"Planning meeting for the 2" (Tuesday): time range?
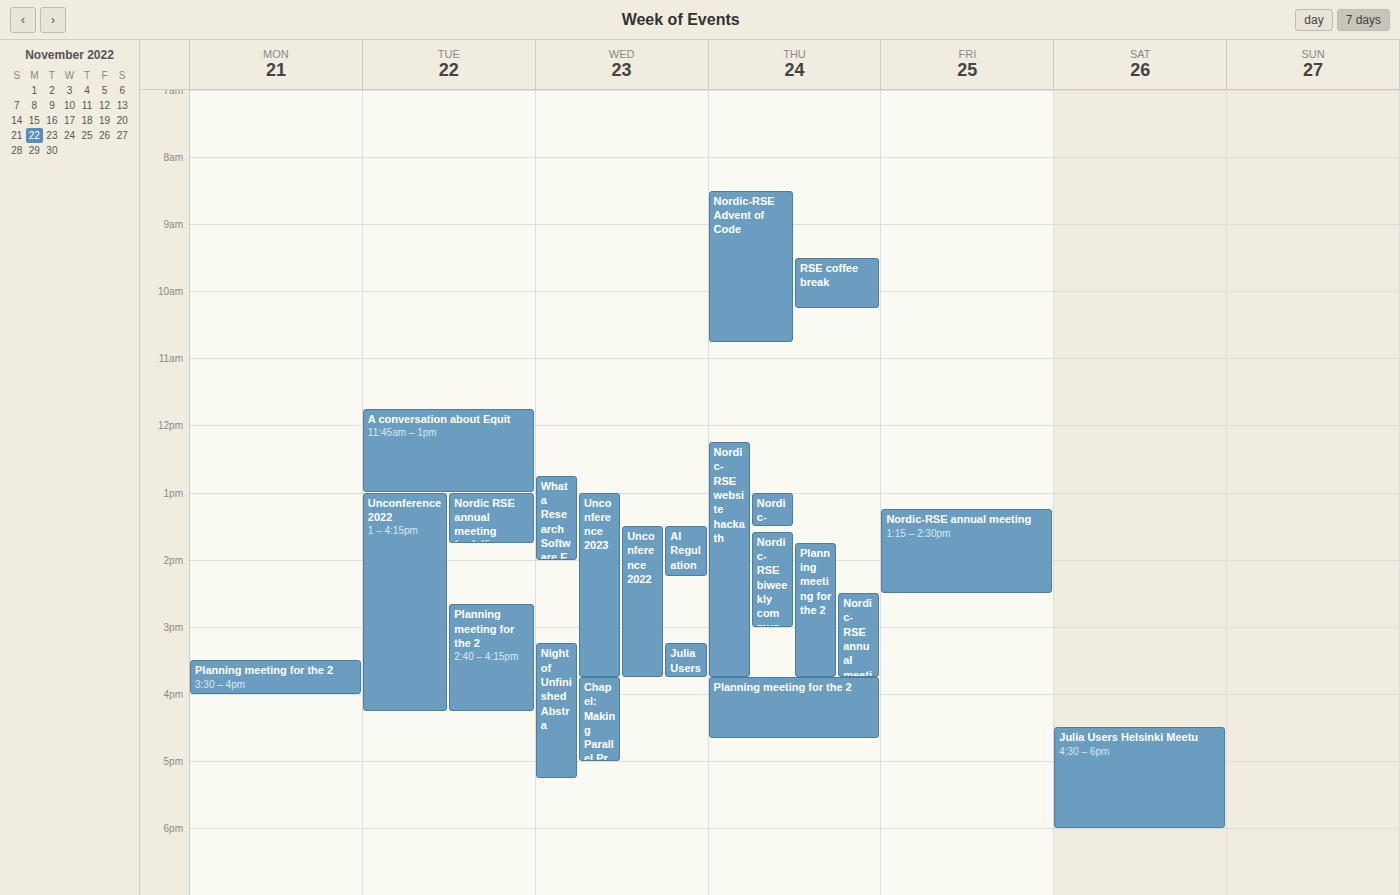
2:40 PM to 4:15 PM